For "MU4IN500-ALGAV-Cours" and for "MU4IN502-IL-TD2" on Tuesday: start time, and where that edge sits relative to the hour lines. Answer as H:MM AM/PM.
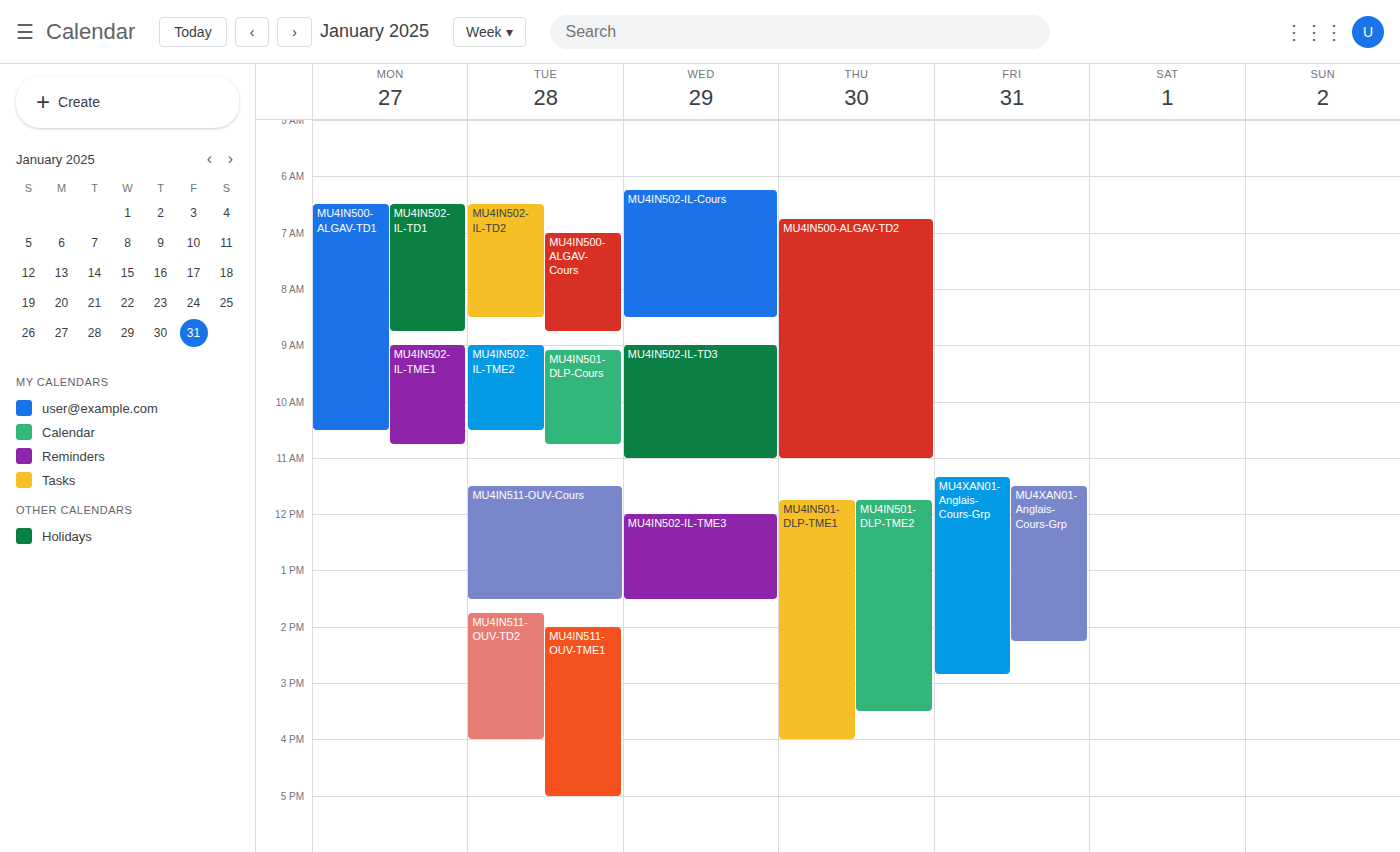
"MU4IN500-ALGAV-Cours": 7:00 AM, exactly on the 7 AM line. "MU4IN502-IL-TD2": 6:30 AM, halfway between the 6 AM and 7 AM lines.